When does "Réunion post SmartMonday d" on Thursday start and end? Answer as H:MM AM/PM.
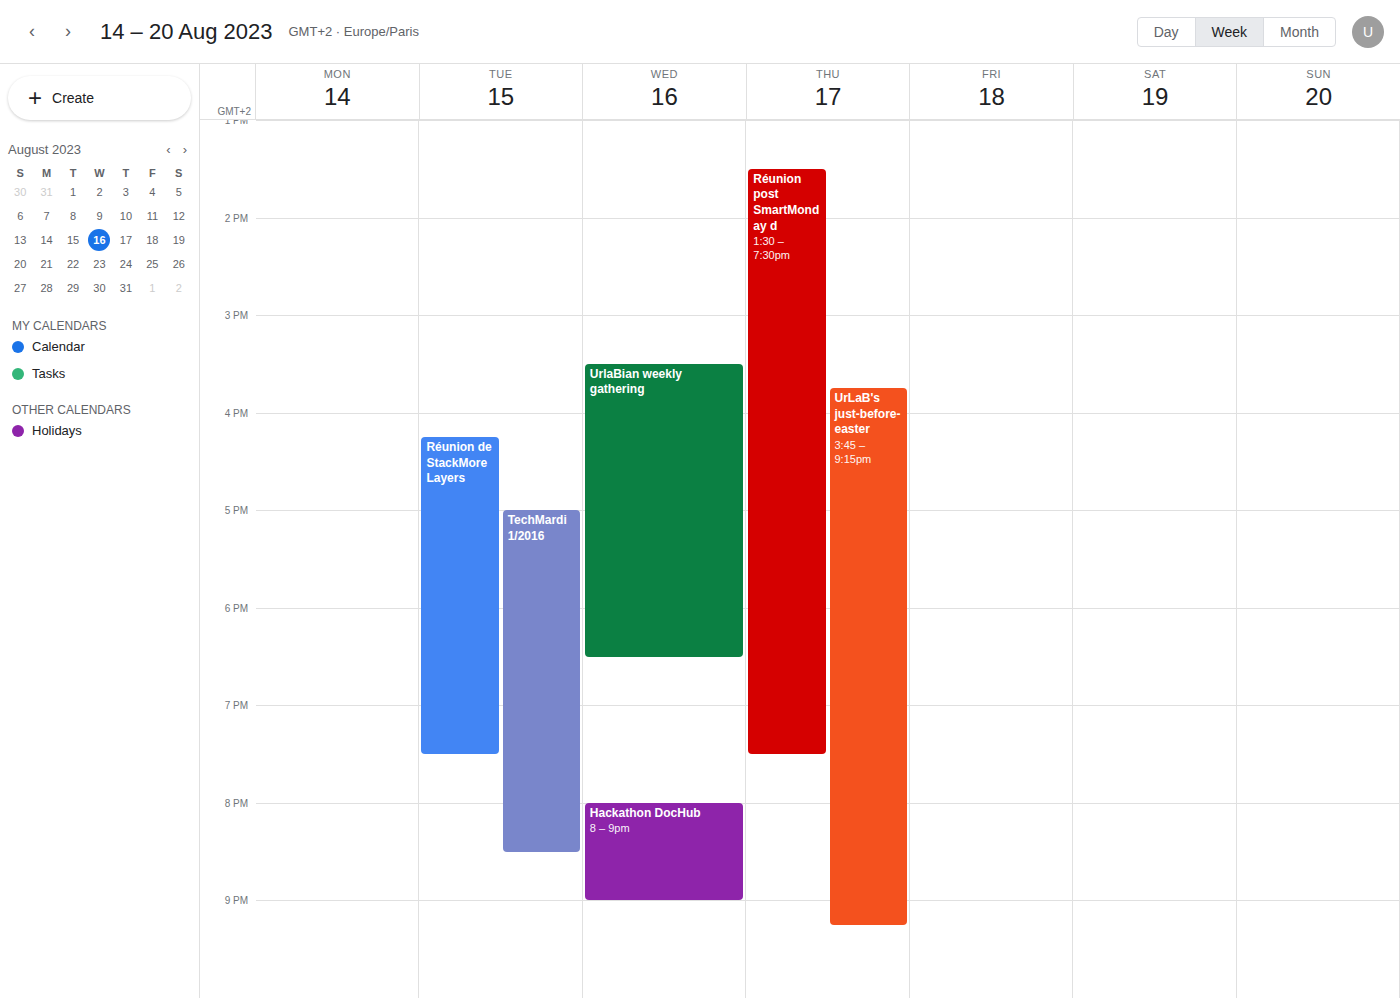
1:30 PM to 7:30 PM